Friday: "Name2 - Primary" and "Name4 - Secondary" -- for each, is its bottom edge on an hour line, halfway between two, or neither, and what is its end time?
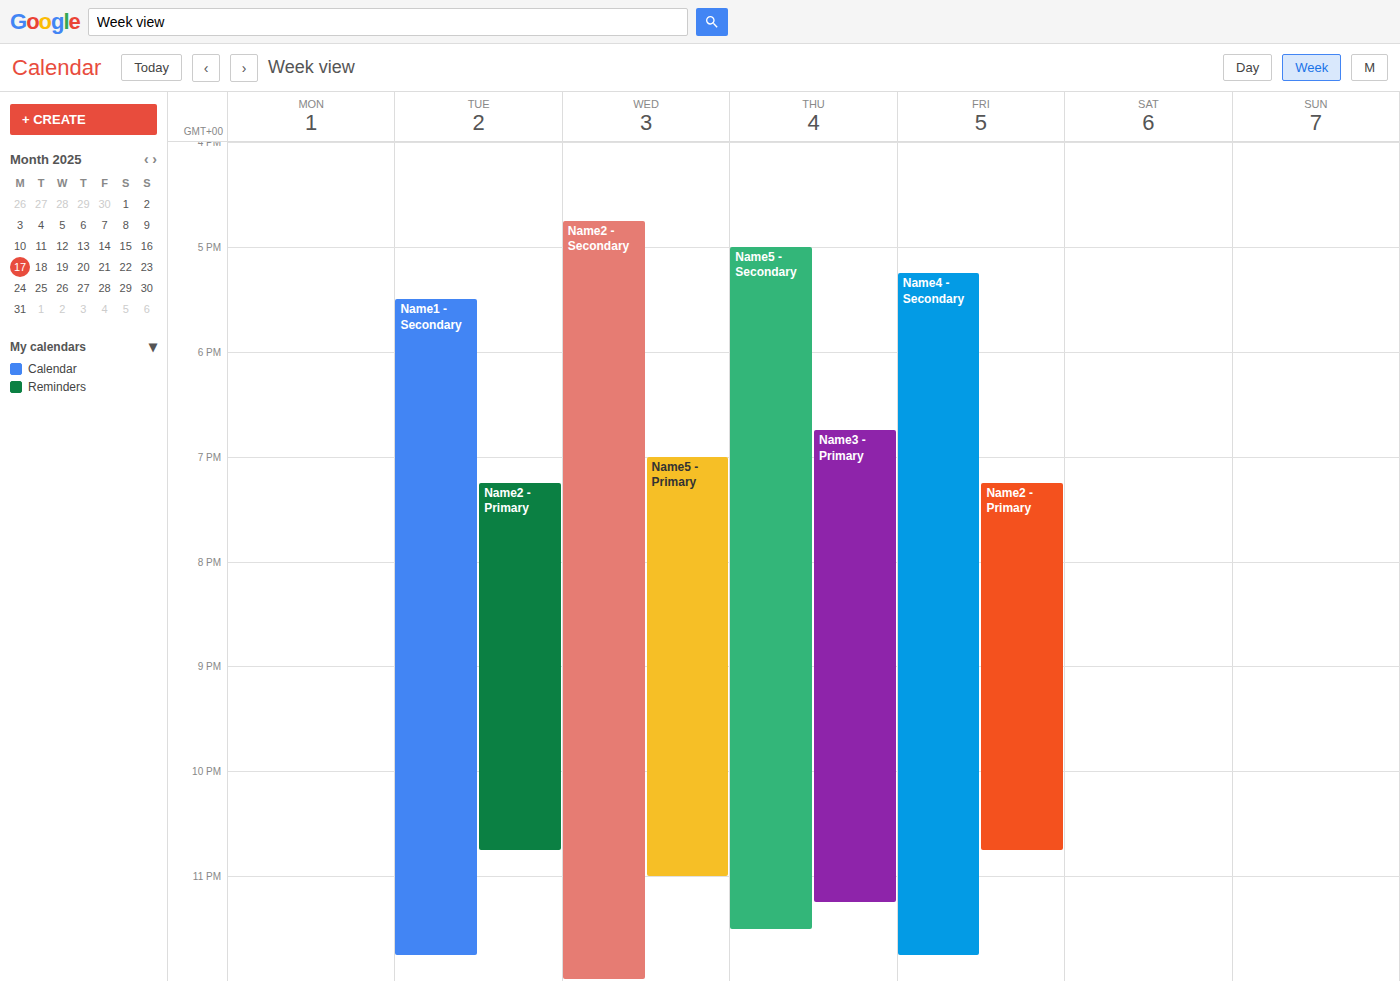
"Name2 - Primary": 10:45 PM, neither: three quarters of the way from the 10 PM line to the 11 PM line. "Name4 - Secondary": 11:45 PM, neither: three quarters of the way from the 11 PM line to the 12 AM line.